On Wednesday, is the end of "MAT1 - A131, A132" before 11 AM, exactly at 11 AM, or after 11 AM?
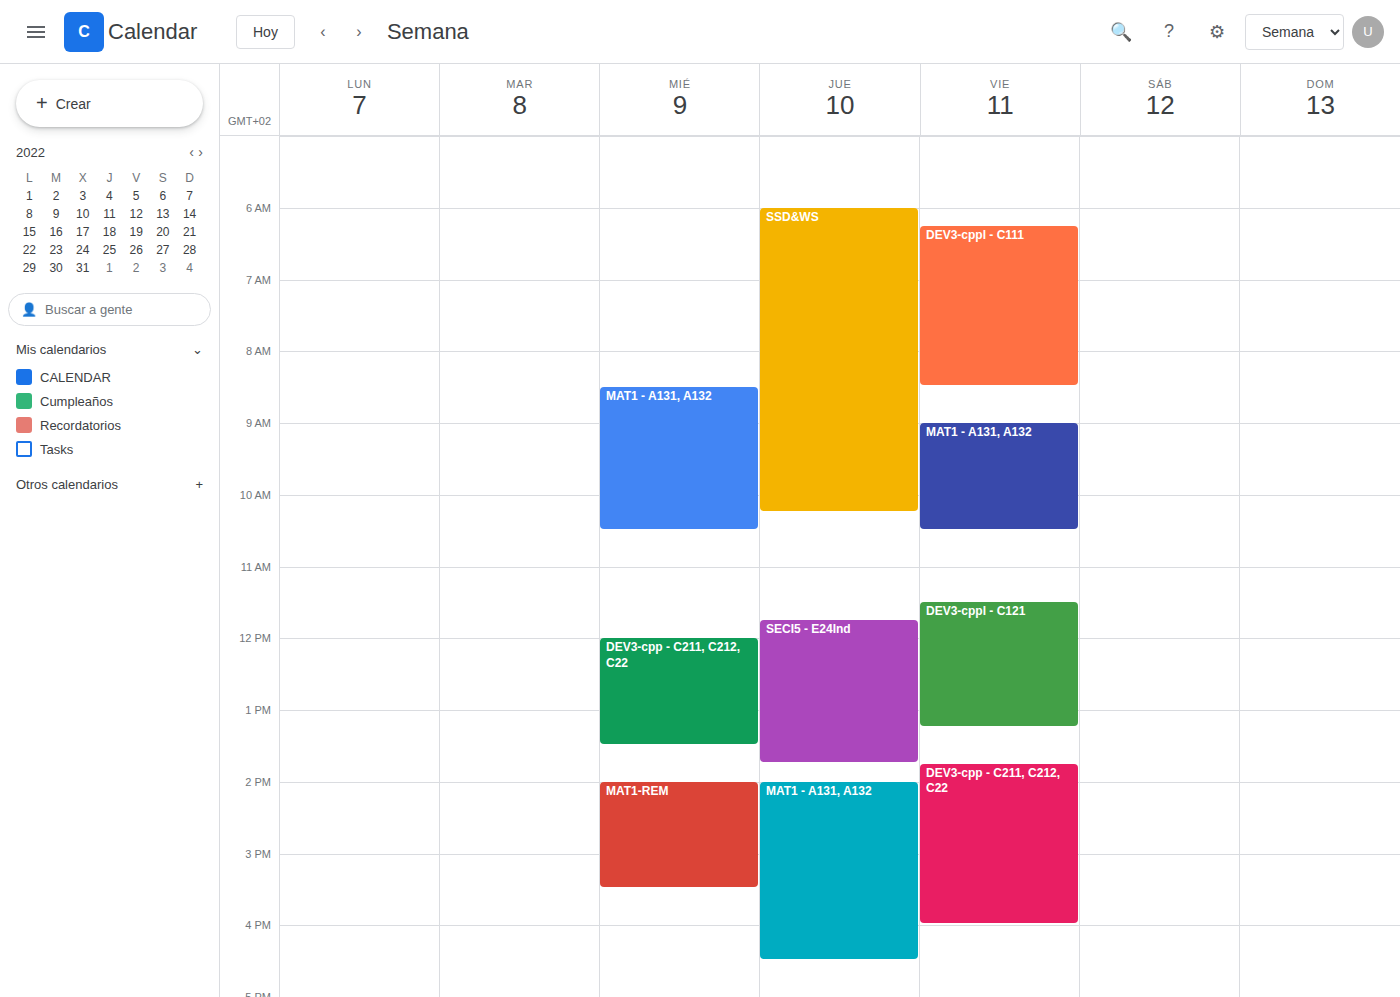
10:30 AM -- before 11 AM, 30 minutes above the 11 AM line.